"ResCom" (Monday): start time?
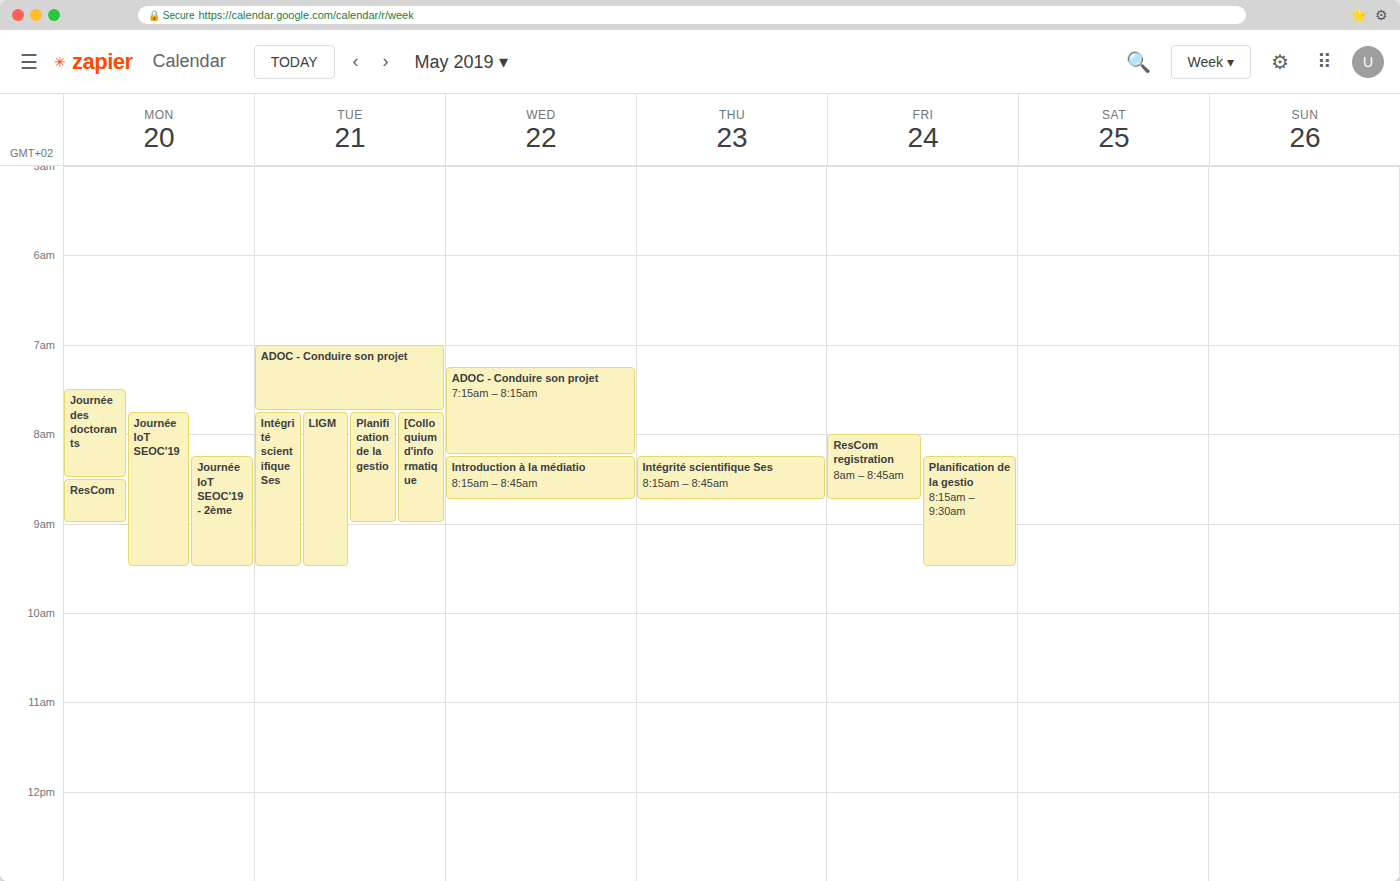
8:30 AM